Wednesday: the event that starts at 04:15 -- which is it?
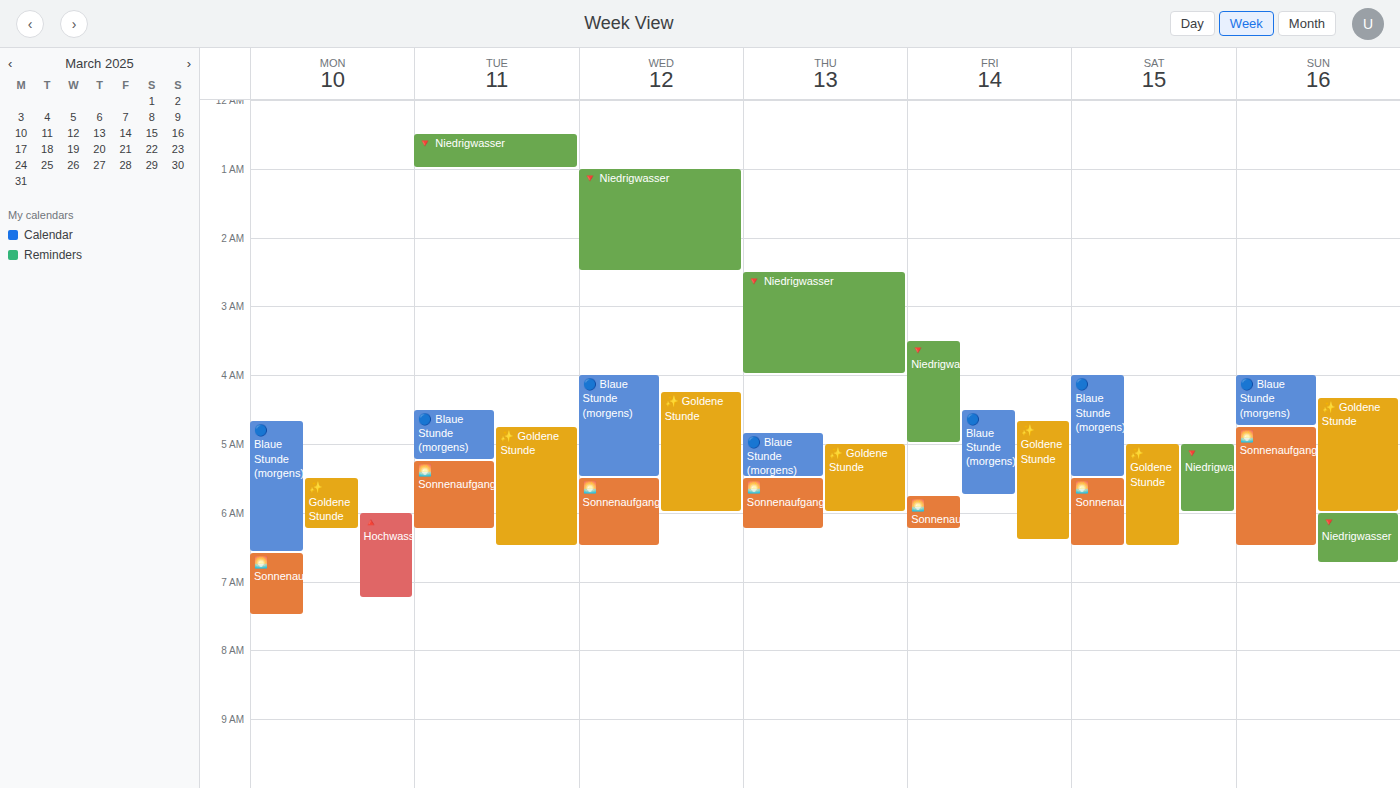
"✨ Goldene Stunde"